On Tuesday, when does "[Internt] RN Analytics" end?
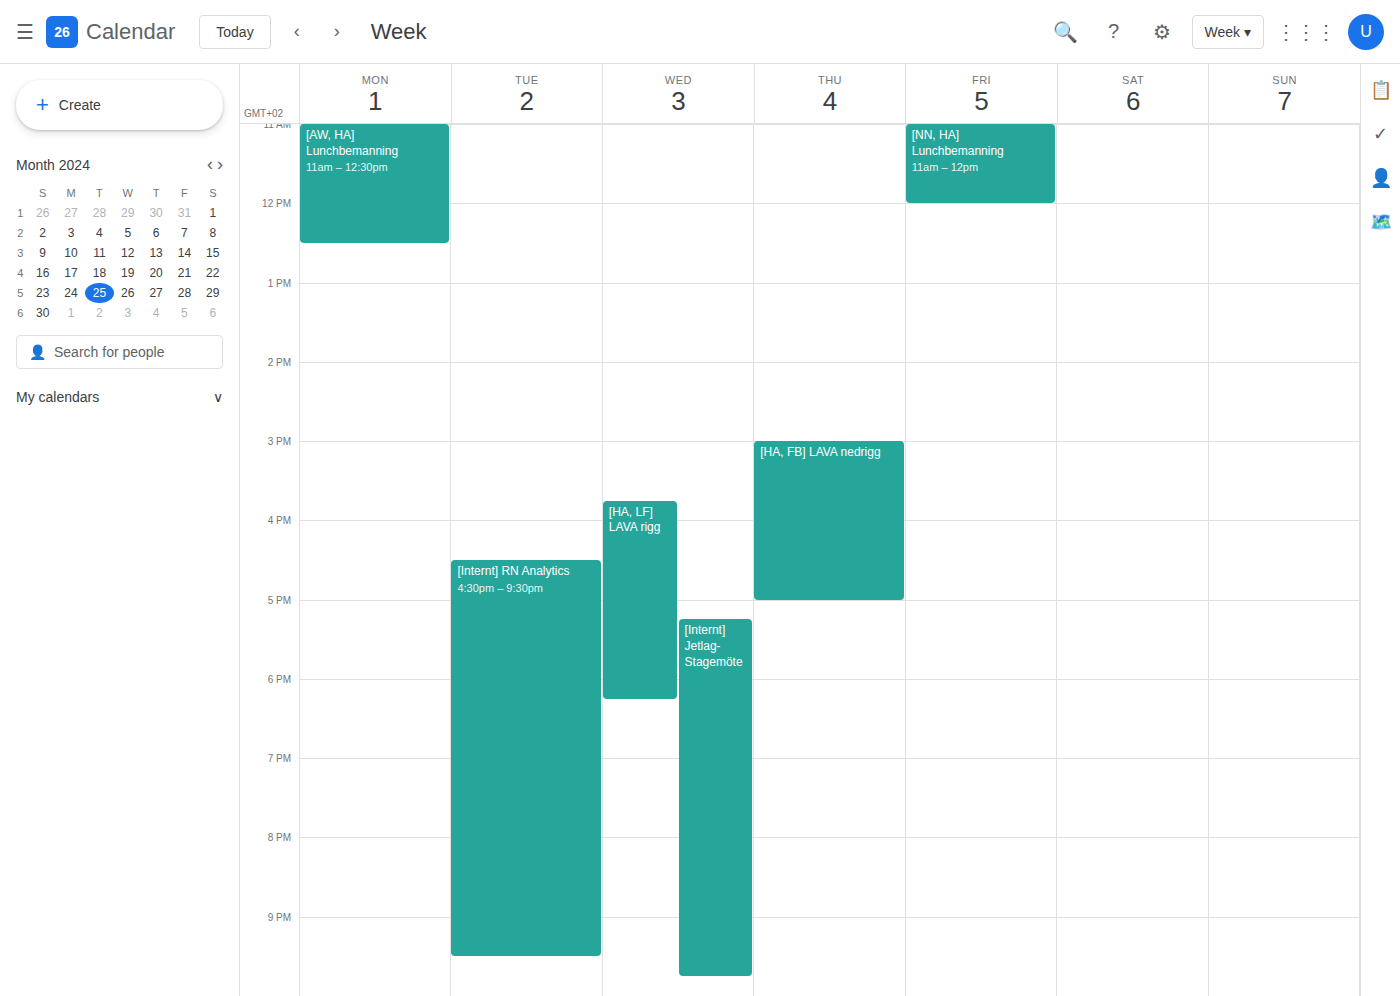
9:30 PM